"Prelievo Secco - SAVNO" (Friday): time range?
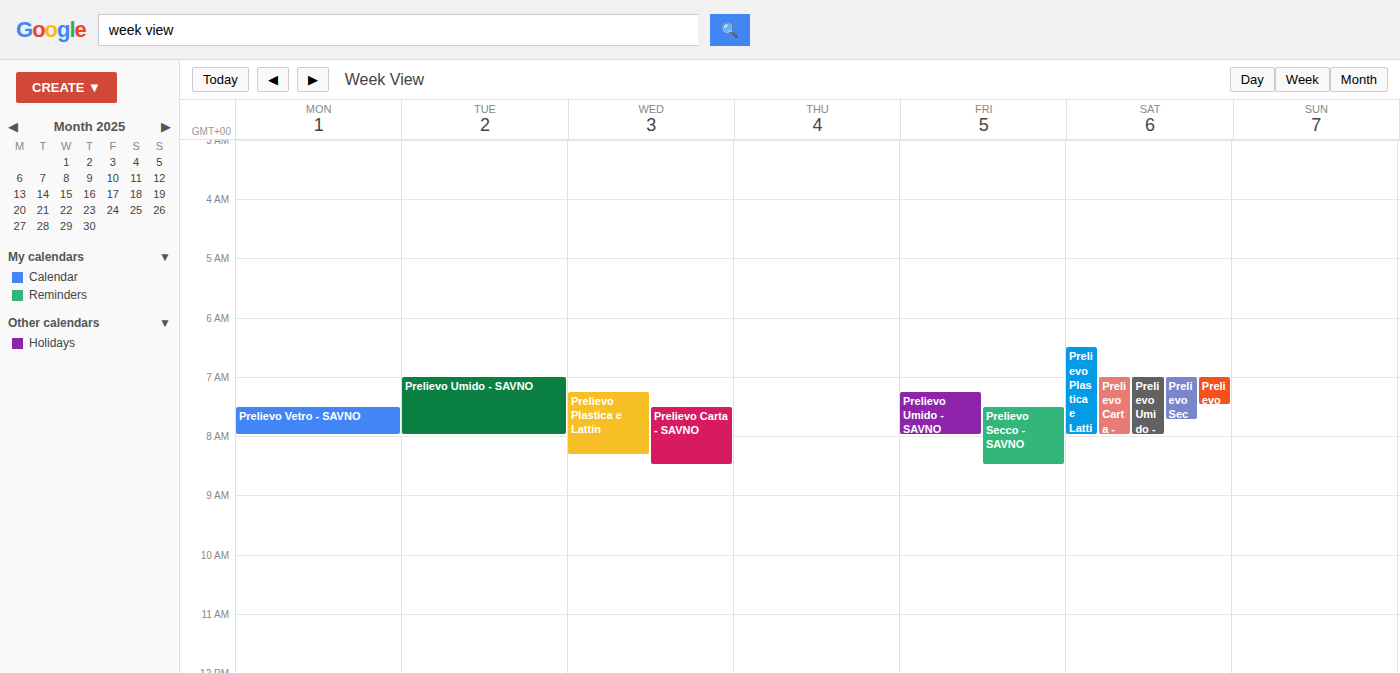
7:30 AM to 8:30 AM